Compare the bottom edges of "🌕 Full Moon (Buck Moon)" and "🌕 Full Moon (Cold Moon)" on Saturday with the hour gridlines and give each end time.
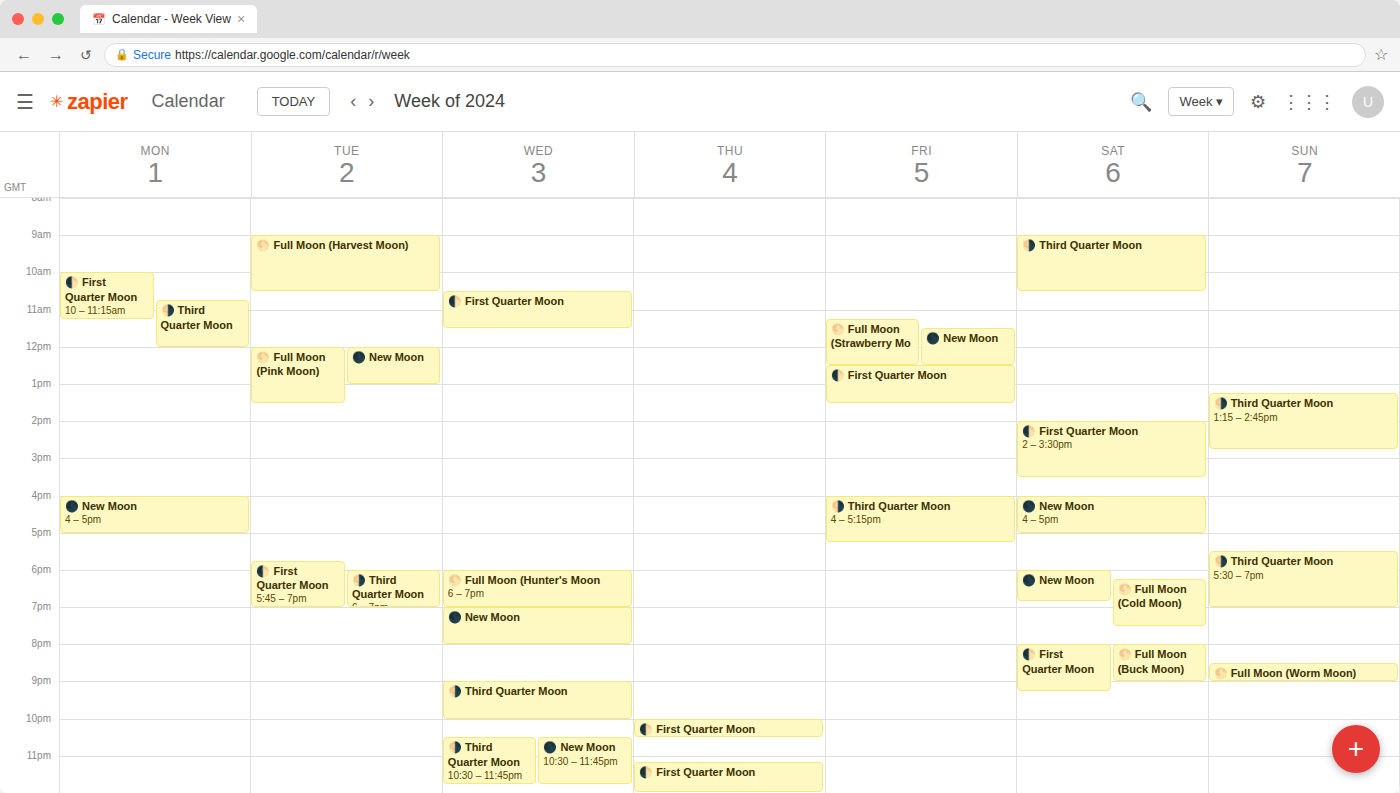
"🌕 Full Moon (Buck Moon)": 9:00 PM, exactly on the 9 PM line. "🌕 Full Moon (Cold Moon)": 7:30 PM, halfway between the 7 PM and 8 PM lines.